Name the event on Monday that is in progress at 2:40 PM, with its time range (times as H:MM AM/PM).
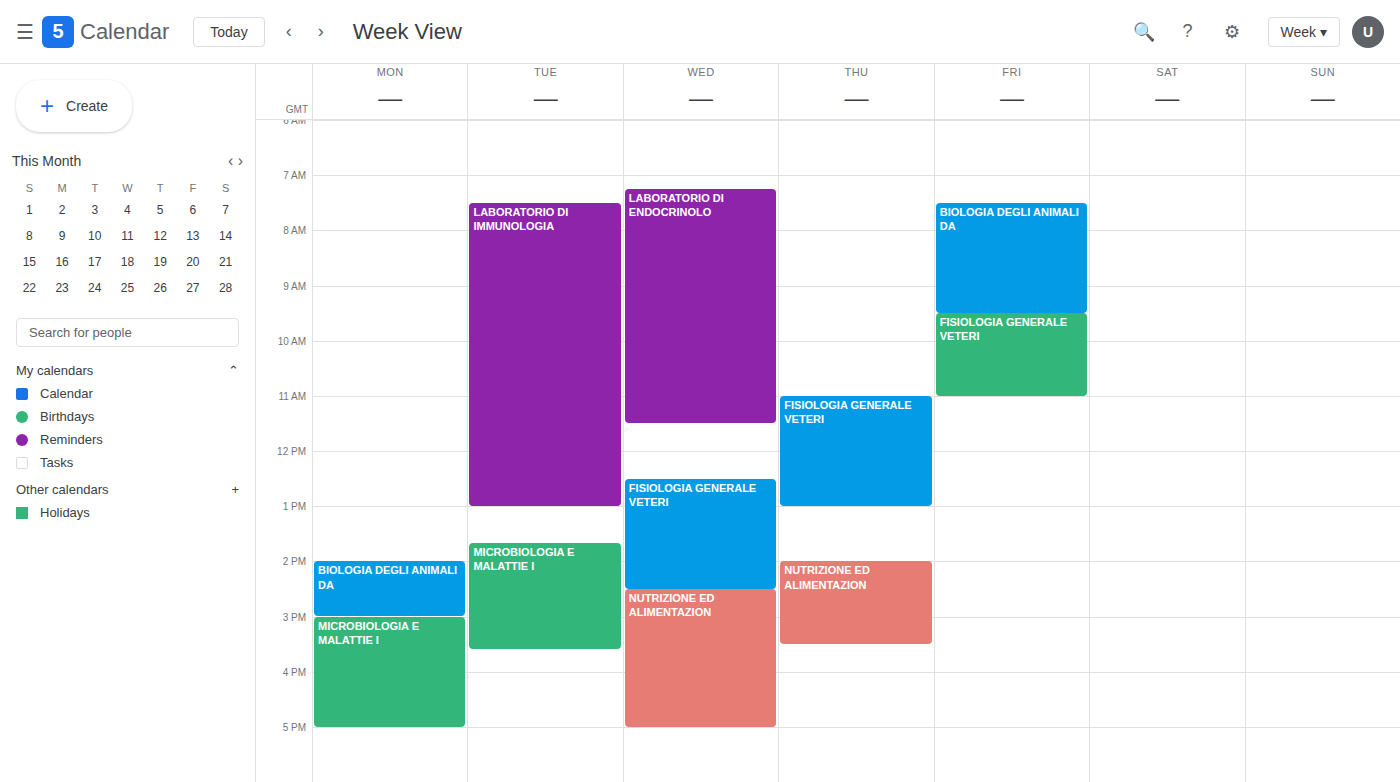
"BIOLOGIA DEGLI ANIMALI DA", 2:00 PM to 3:00 PM